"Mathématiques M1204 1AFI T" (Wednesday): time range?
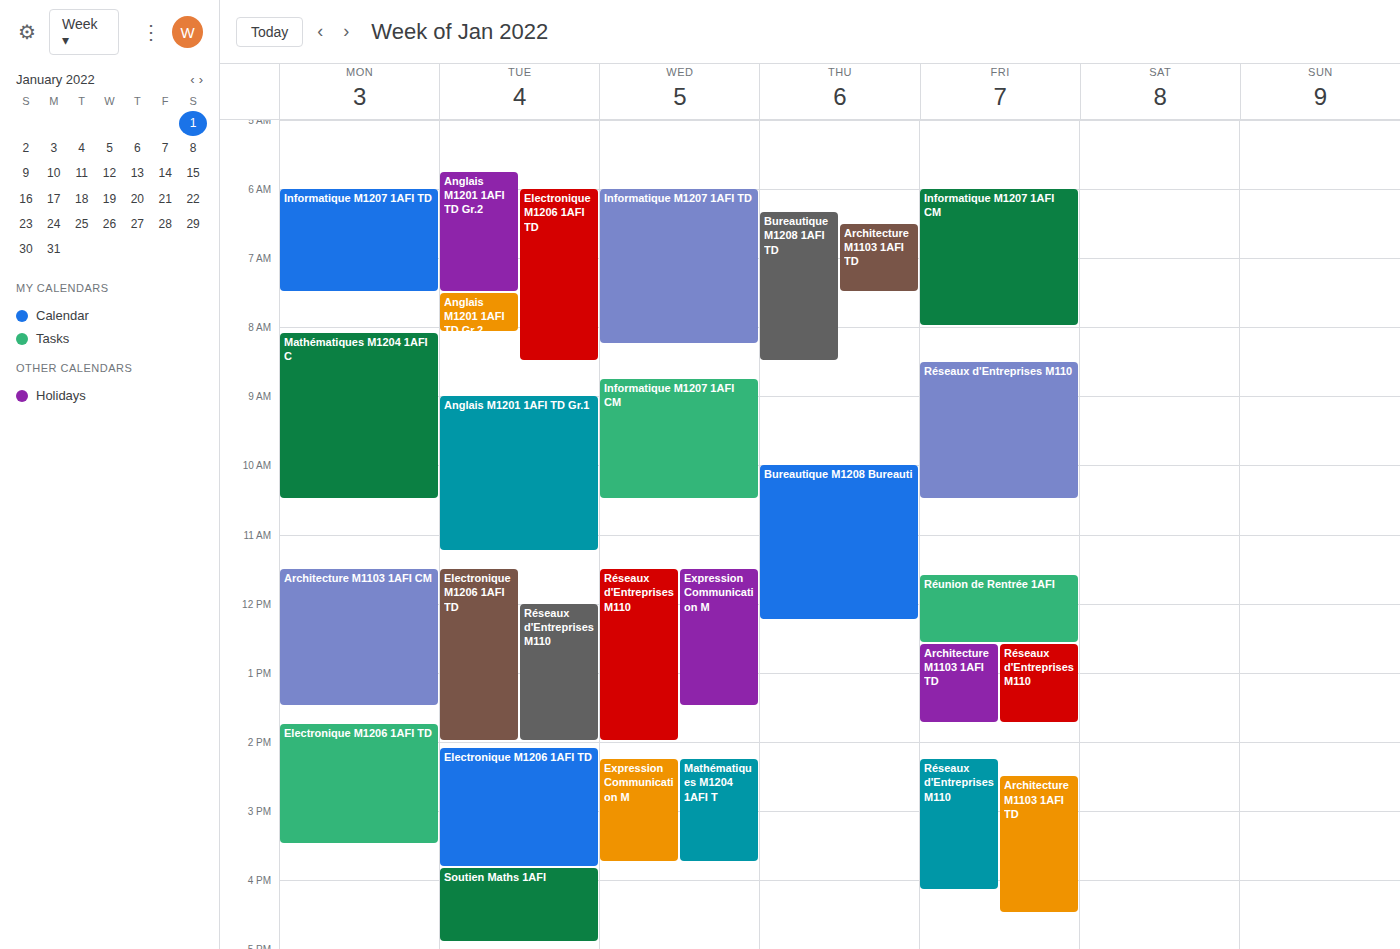
2:15 PM to 3:45 PM